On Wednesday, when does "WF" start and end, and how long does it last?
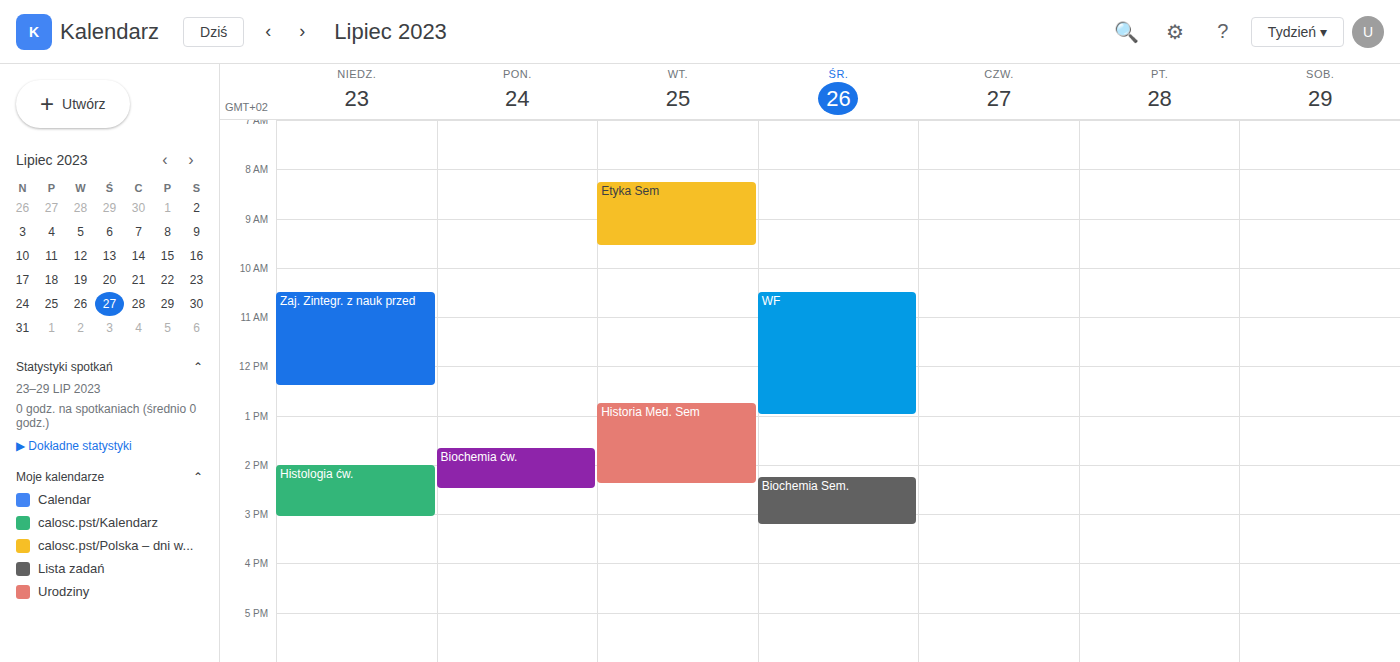
10:30 AM to 1:00 PM, 2 hours 30 minutes